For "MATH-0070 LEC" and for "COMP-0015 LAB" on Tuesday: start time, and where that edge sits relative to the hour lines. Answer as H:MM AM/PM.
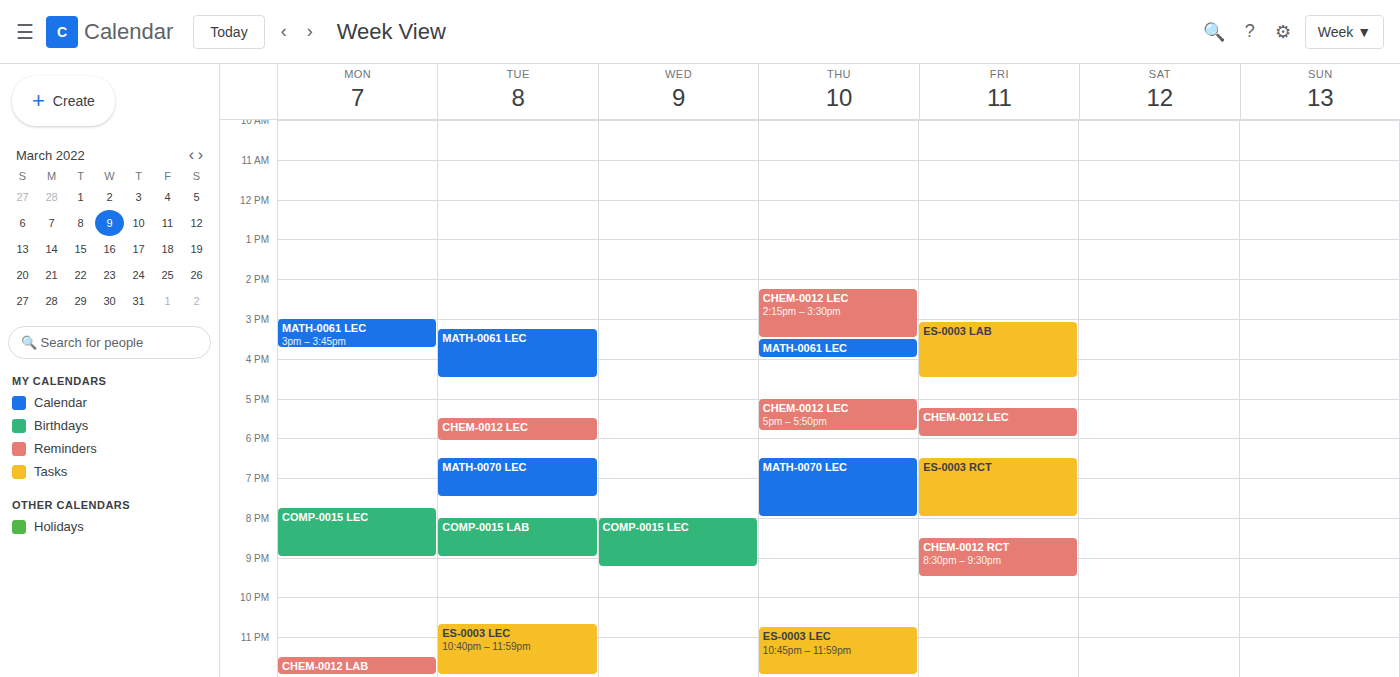
"MATH-0070 LEC": 6:30 PM, halfway between the 6 PM and 7 PM lines. "COMP-0015 LAB": 8:00 PM, exactly on the 8 PM line.